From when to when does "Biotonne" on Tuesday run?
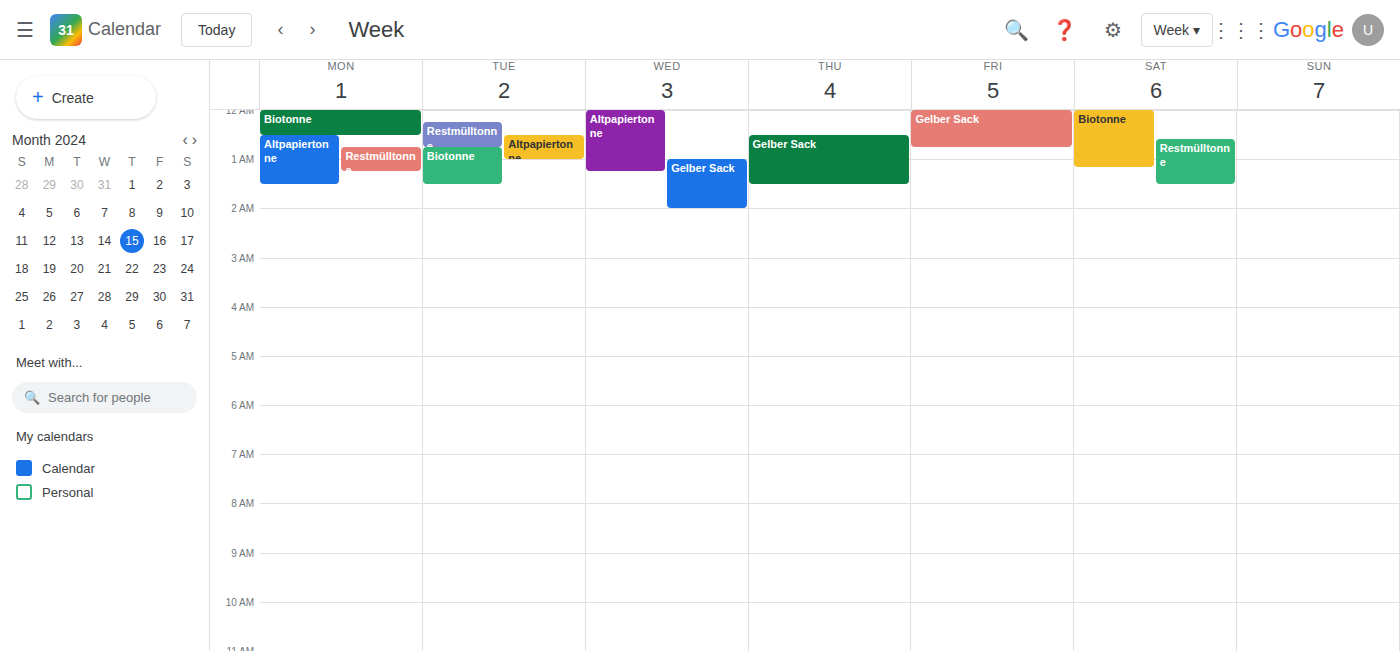
12:45 AM to 1:30 AM